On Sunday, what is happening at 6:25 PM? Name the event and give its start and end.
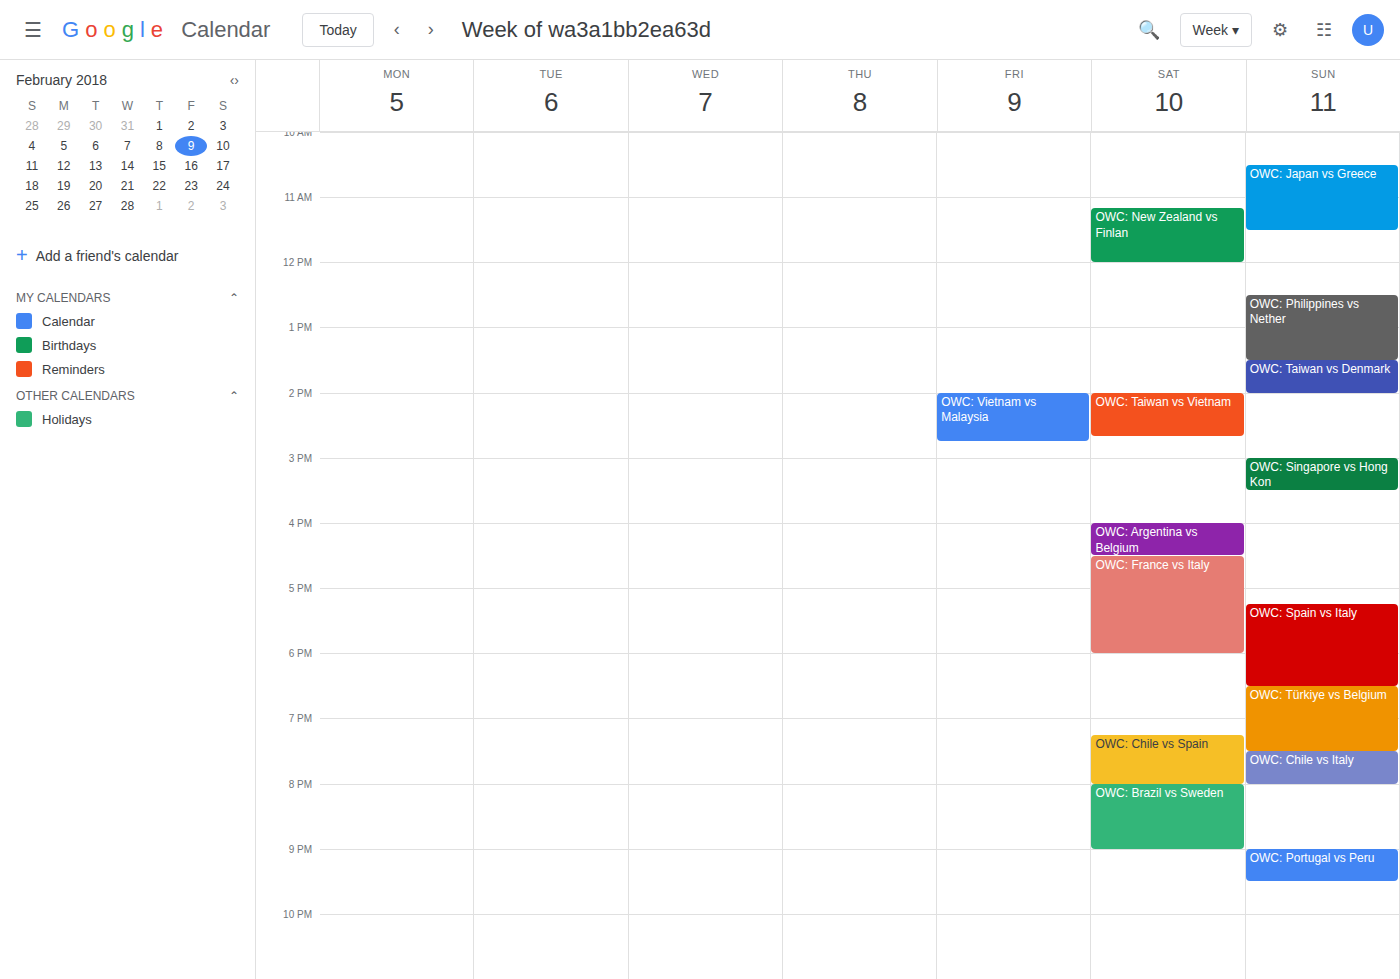
"OWC: Spain vs Italy", 5:15 PM to 6:30 PM